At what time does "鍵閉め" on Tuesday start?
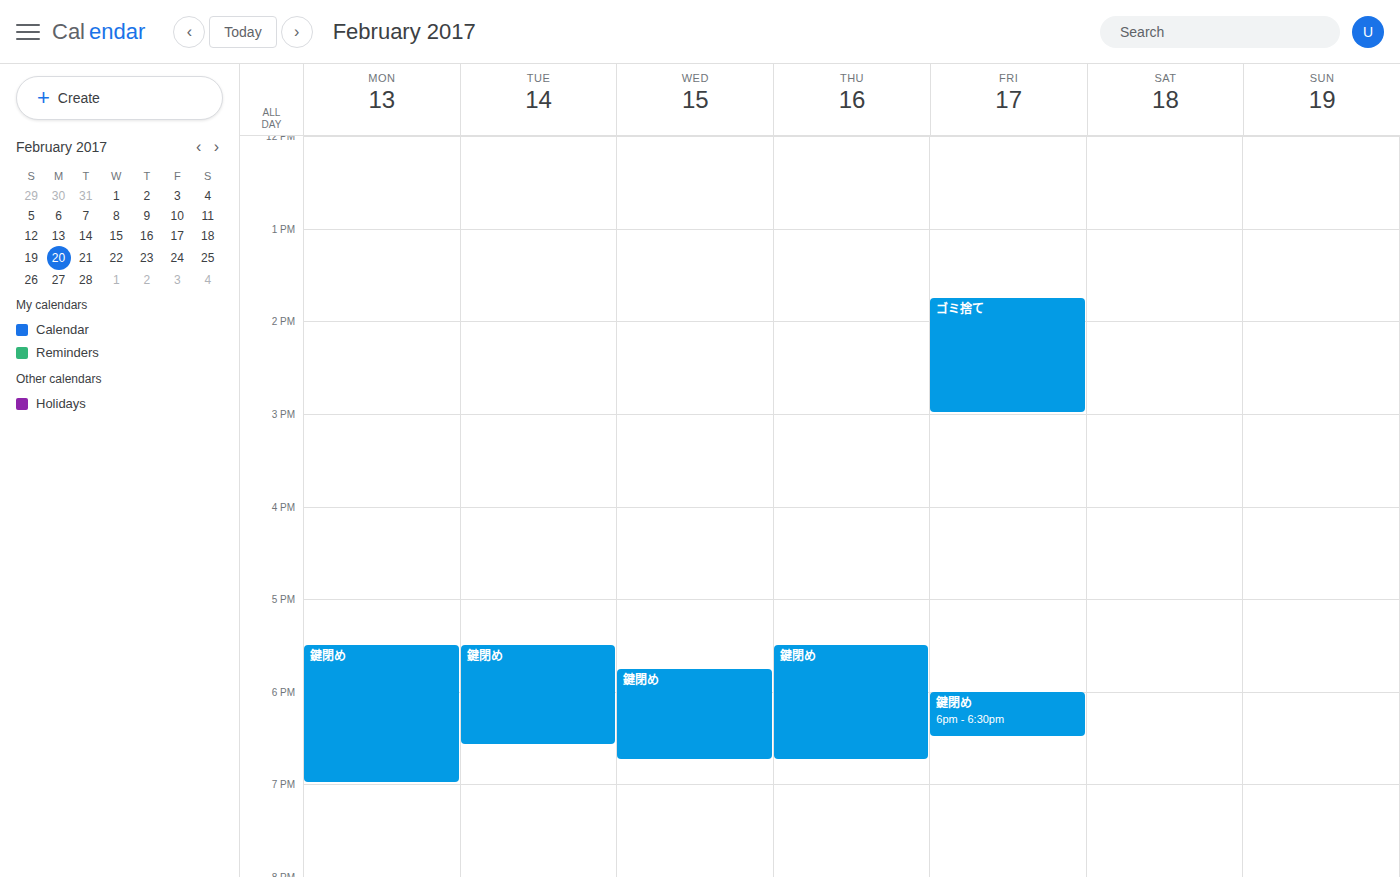
5:30 PM